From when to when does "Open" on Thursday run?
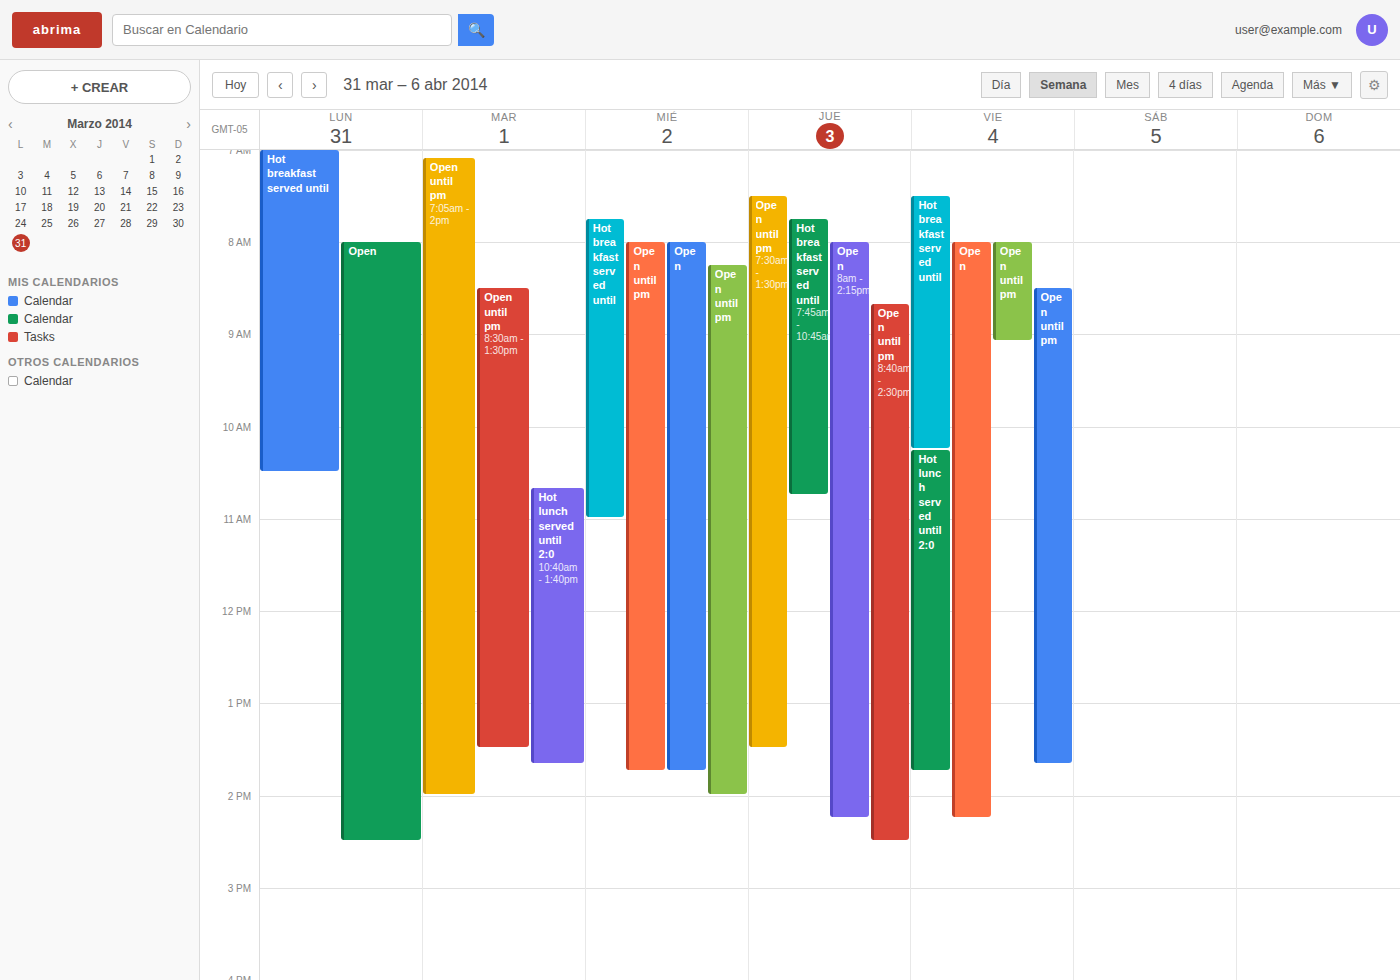
8:00 AM to 2:15 PM